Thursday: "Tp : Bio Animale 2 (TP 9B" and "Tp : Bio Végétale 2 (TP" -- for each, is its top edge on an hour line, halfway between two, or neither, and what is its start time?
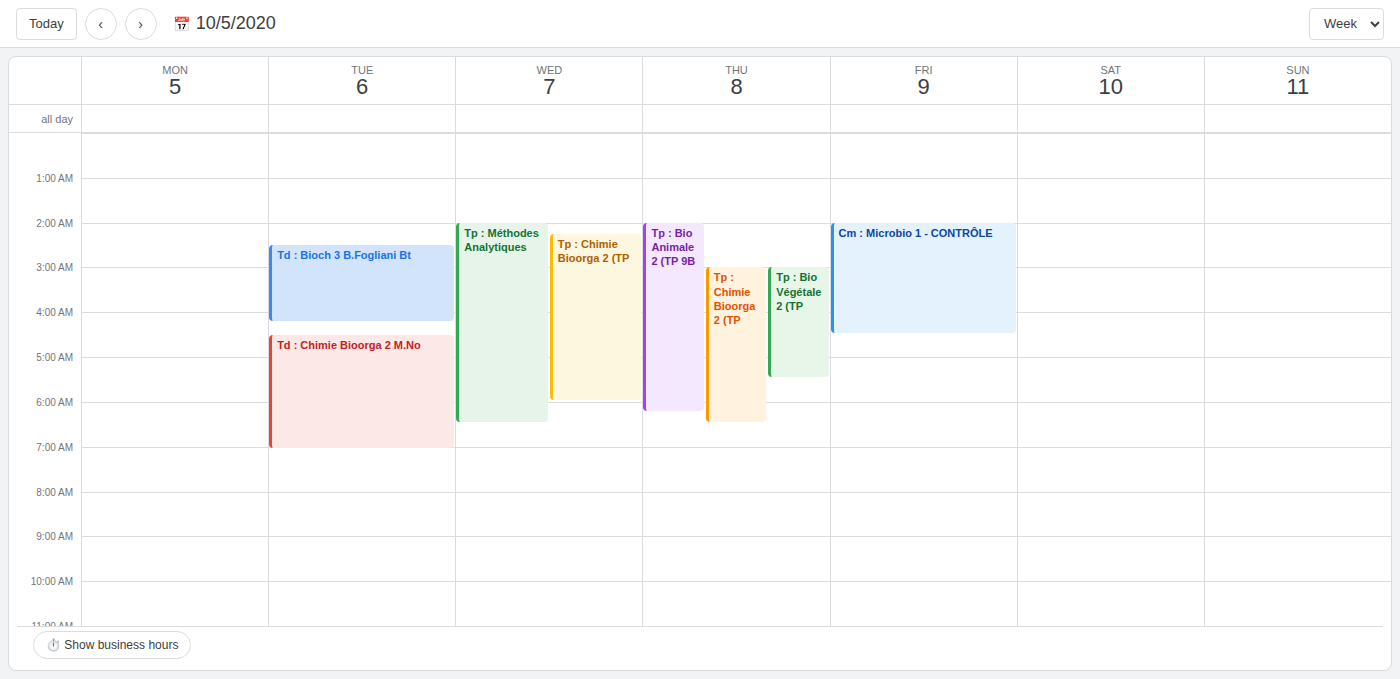
"Tp : Bio Animale 2 (TP 9B": 2:00 AM, exactly on the 2 AM line. "Tp : Bio Végétale 2 (TP": 3:00 AM, exactly on the 3 AM line.